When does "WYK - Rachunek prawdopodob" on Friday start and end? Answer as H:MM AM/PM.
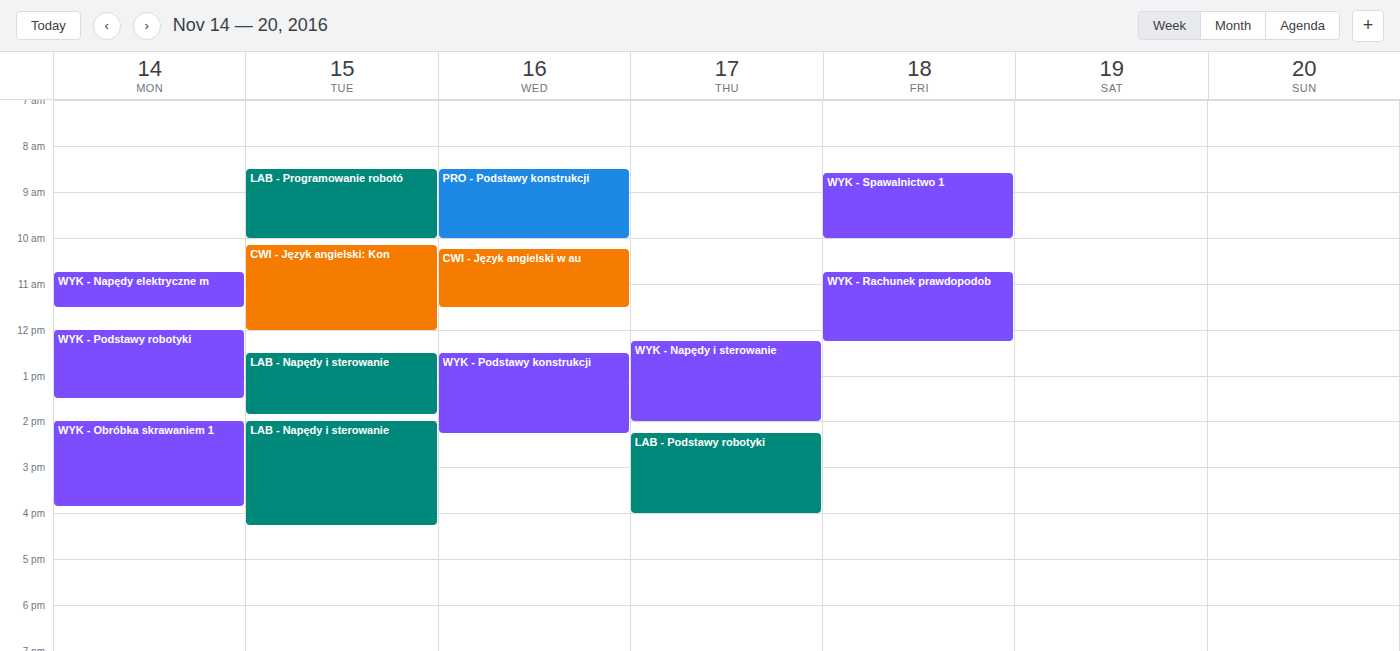
10:45 AM to 12:15 PM